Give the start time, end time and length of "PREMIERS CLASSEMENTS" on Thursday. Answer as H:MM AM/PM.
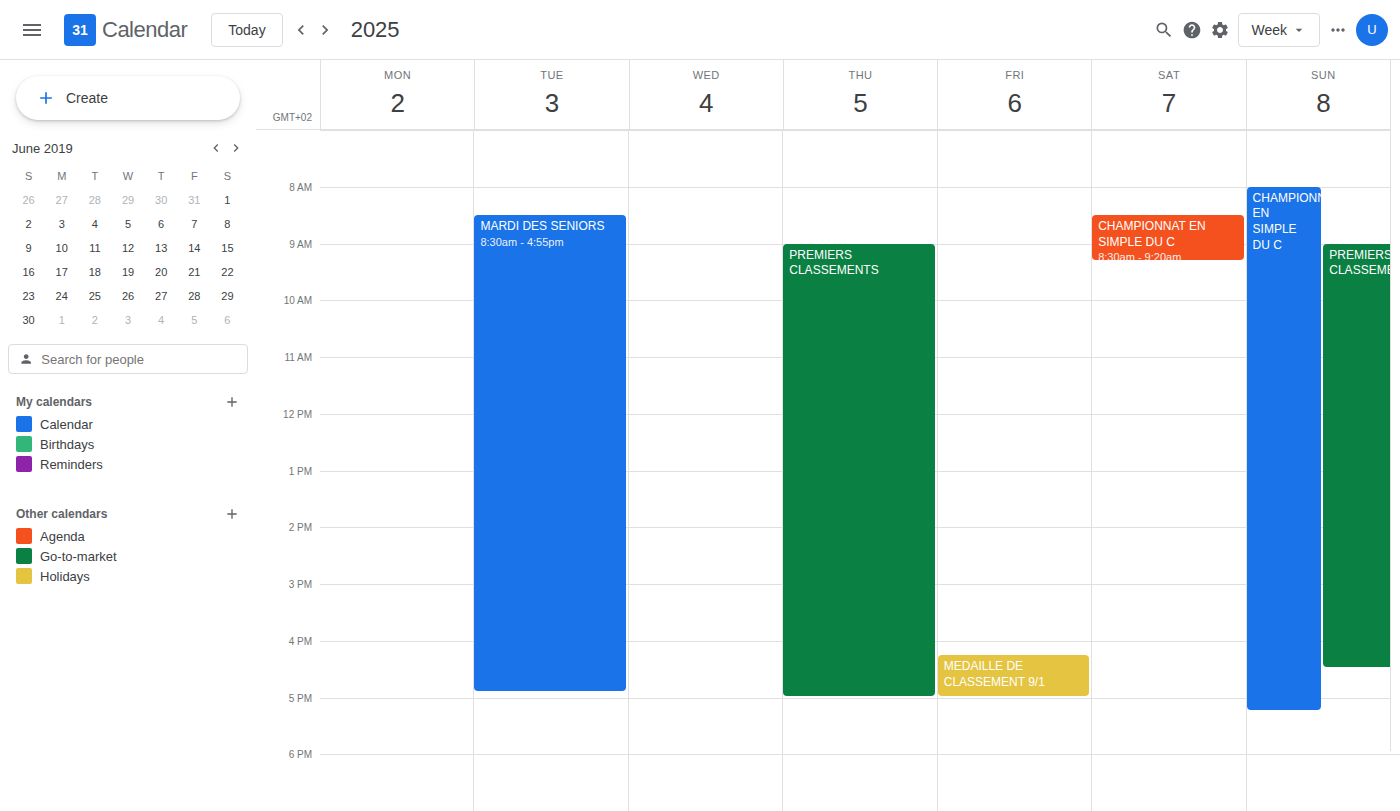
9:00 AM to 5:00 PM, 8 hours